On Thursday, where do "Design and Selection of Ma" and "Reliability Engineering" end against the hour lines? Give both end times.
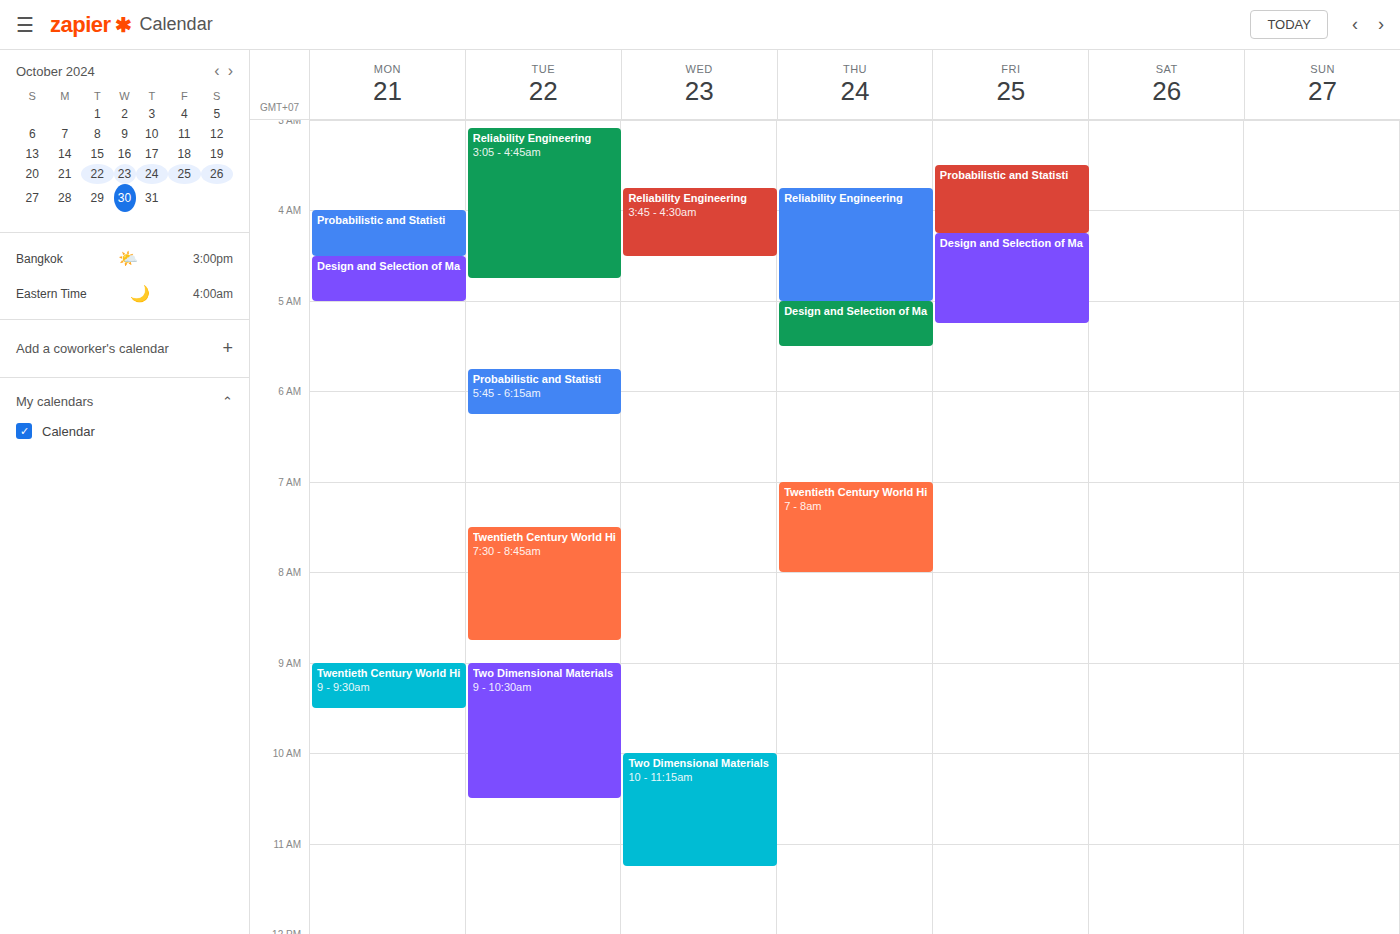
"Design and Selection of Ma": 5:30 AM, halfway between the 5 AM and 6 AM lines. "Reliability Engineering": 5:00 AM, exactly on the 5 AM line.